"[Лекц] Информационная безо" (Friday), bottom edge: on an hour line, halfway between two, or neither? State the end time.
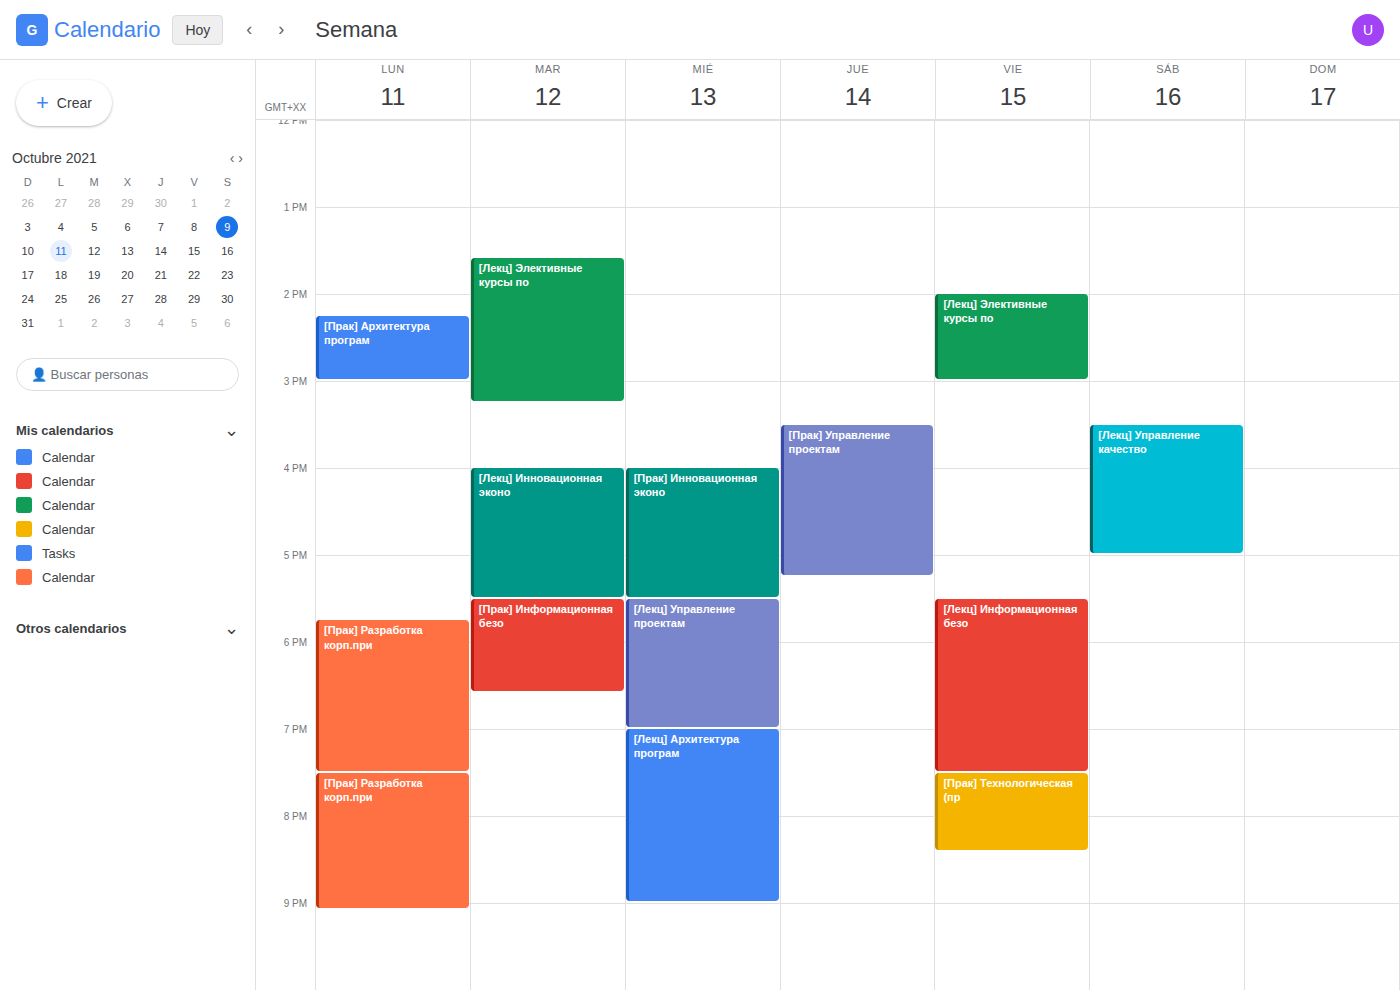
7:30 PM -- halfway between the 7 PM and 8 PM lines.